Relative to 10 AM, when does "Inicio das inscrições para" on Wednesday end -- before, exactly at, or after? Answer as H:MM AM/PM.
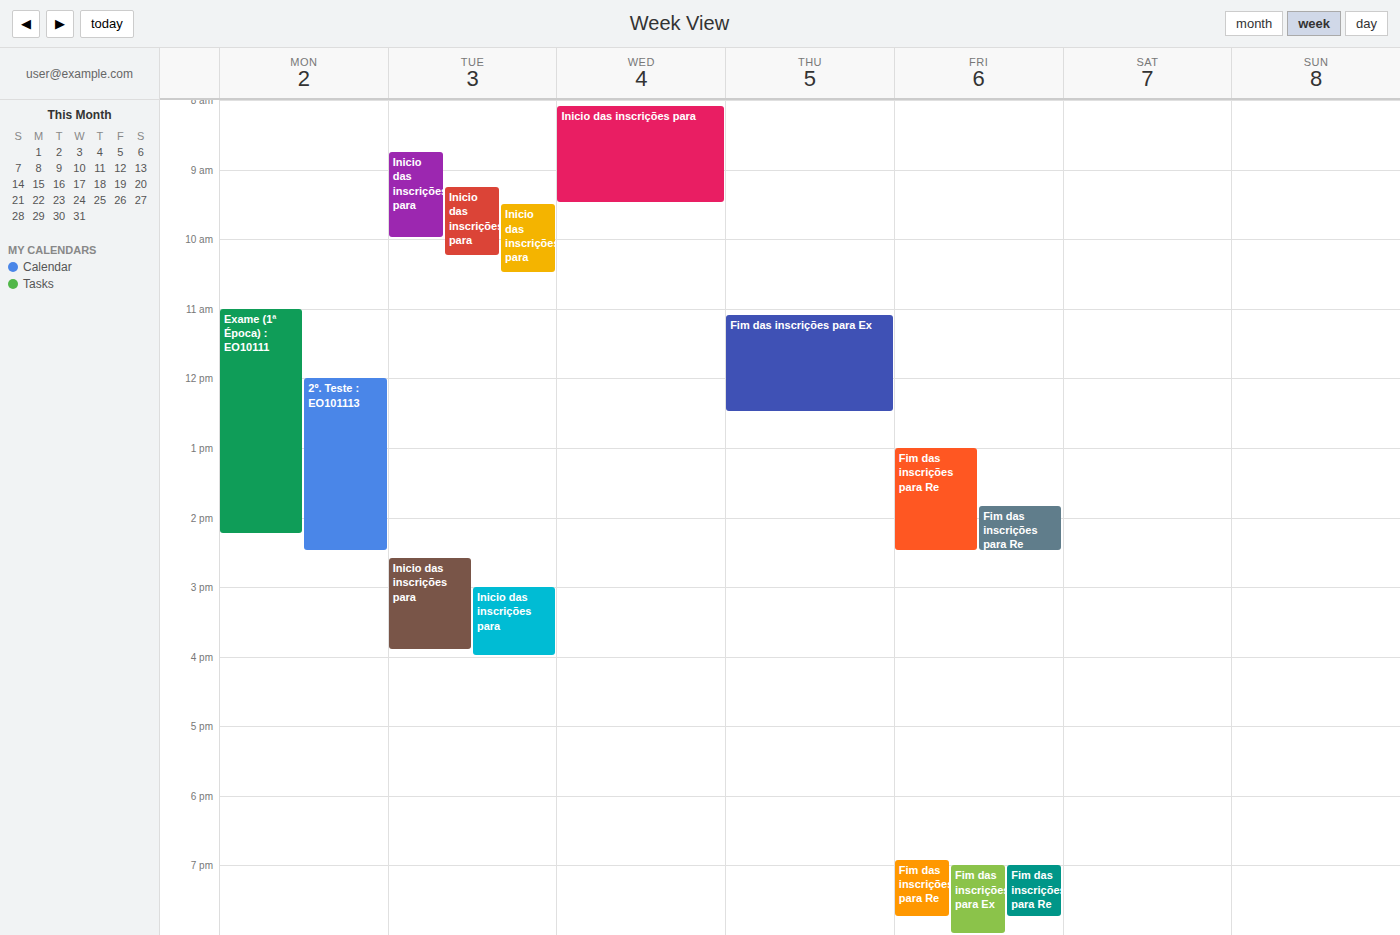
9:30 AM -- before 10 AM, 30 minutes above the 10 AM line.